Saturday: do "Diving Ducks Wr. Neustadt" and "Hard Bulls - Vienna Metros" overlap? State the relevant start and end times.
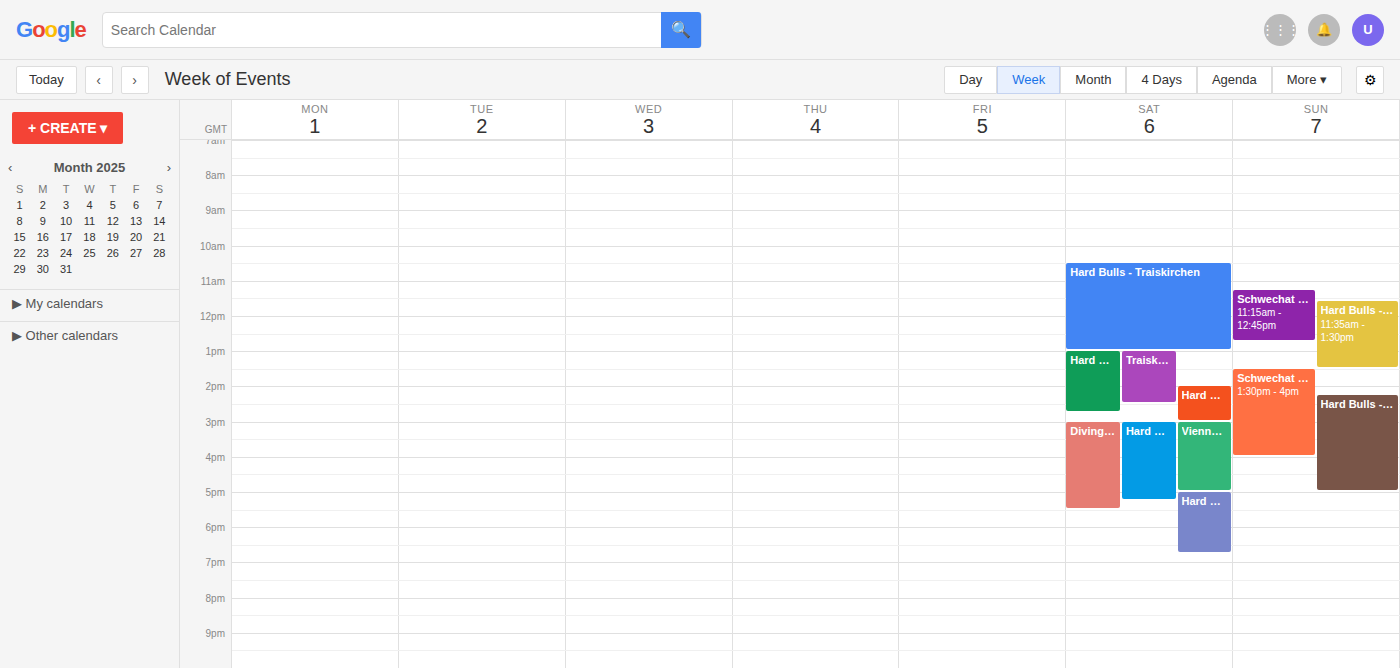
"Diving Ducks Wr. Neustadt" starts at 15:00, before "Hard Bulls - Vienna Metros" ends at 17:15 -- they overlap.